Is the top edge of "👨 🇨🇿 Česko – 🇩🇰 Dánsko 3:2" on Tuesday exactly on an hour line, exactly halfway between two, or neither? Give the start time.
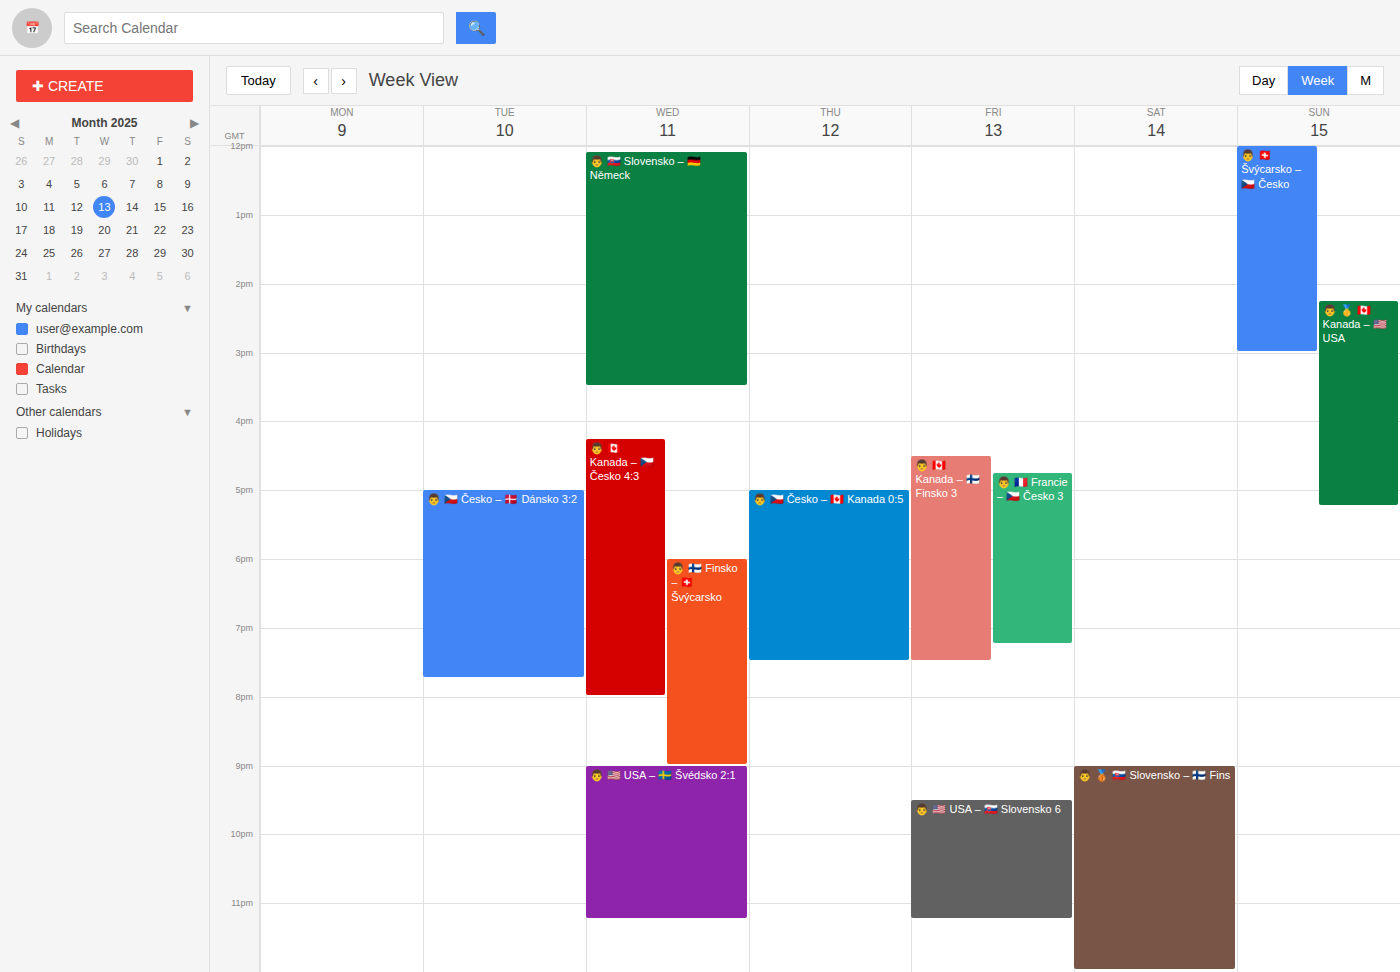
5:00 PM -- exactly on the 5 PM line.